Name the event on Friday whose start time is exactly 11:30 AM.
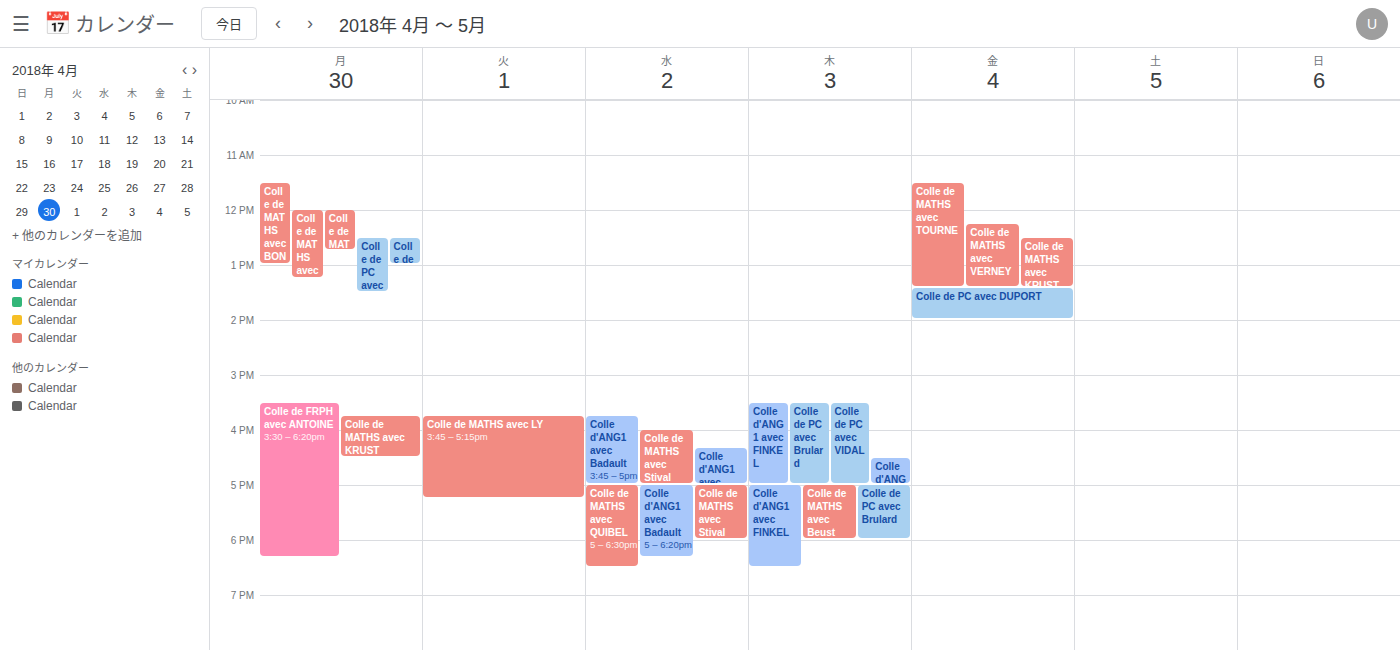
"Colle de MATHS avec TOURNE"